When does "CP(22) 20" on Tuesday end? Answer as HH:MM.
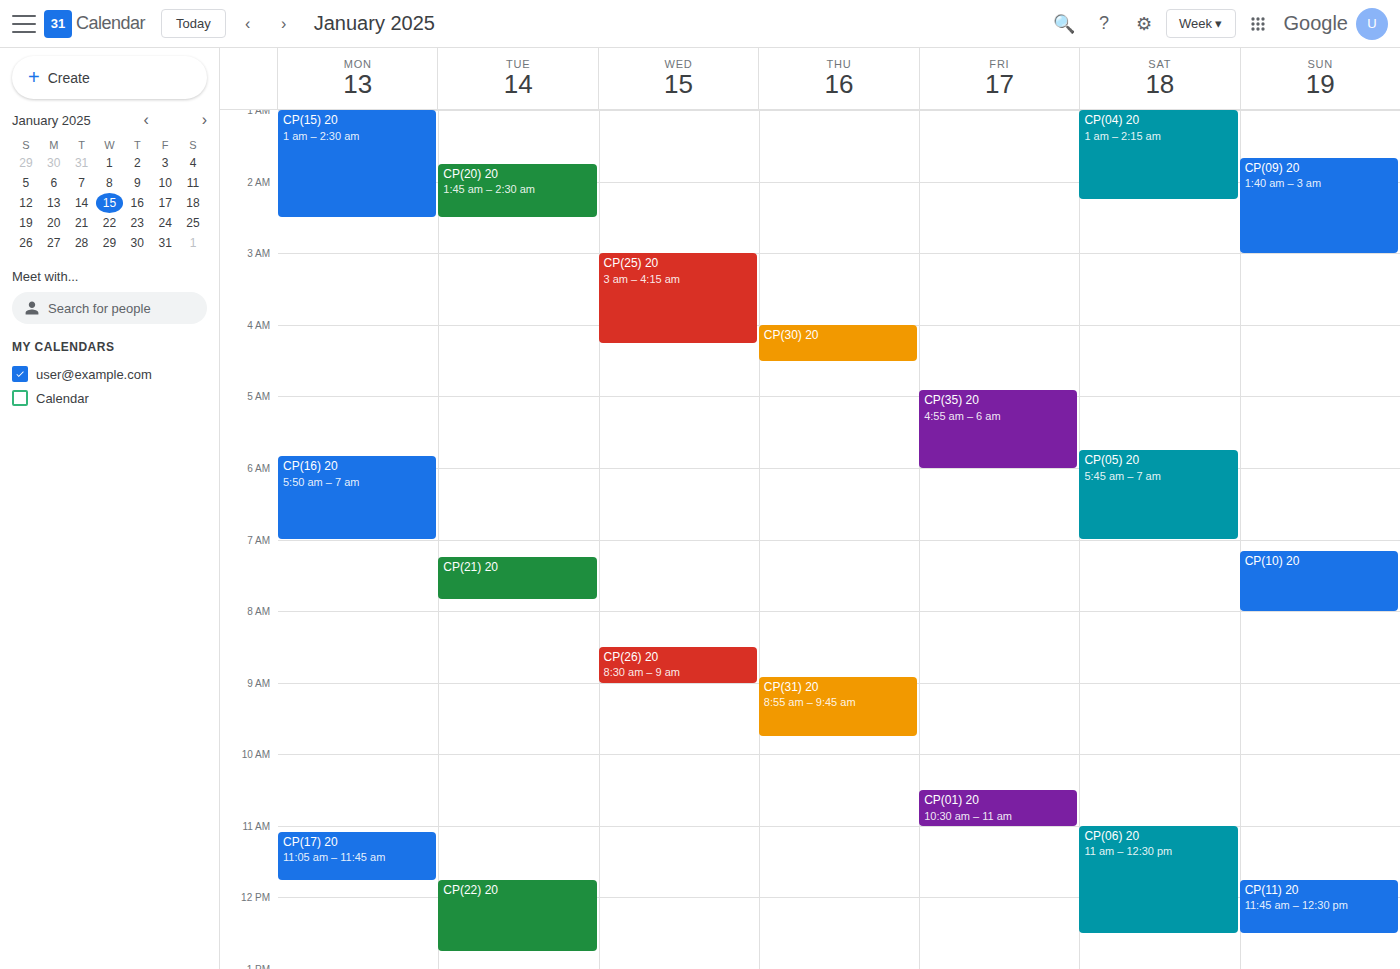
12:45